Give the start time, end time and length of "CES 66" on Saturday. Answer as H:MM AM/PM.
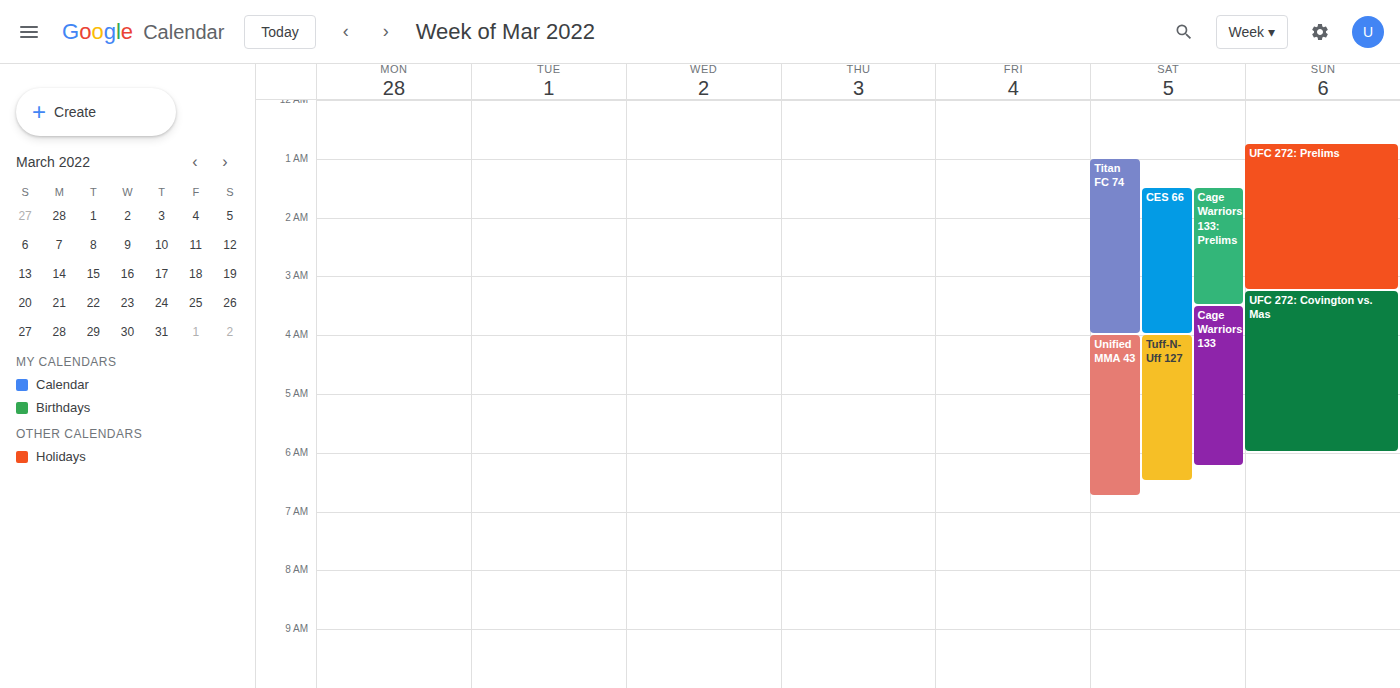
1:30 AM to 4:00 AM, 2 hours 30 minutes